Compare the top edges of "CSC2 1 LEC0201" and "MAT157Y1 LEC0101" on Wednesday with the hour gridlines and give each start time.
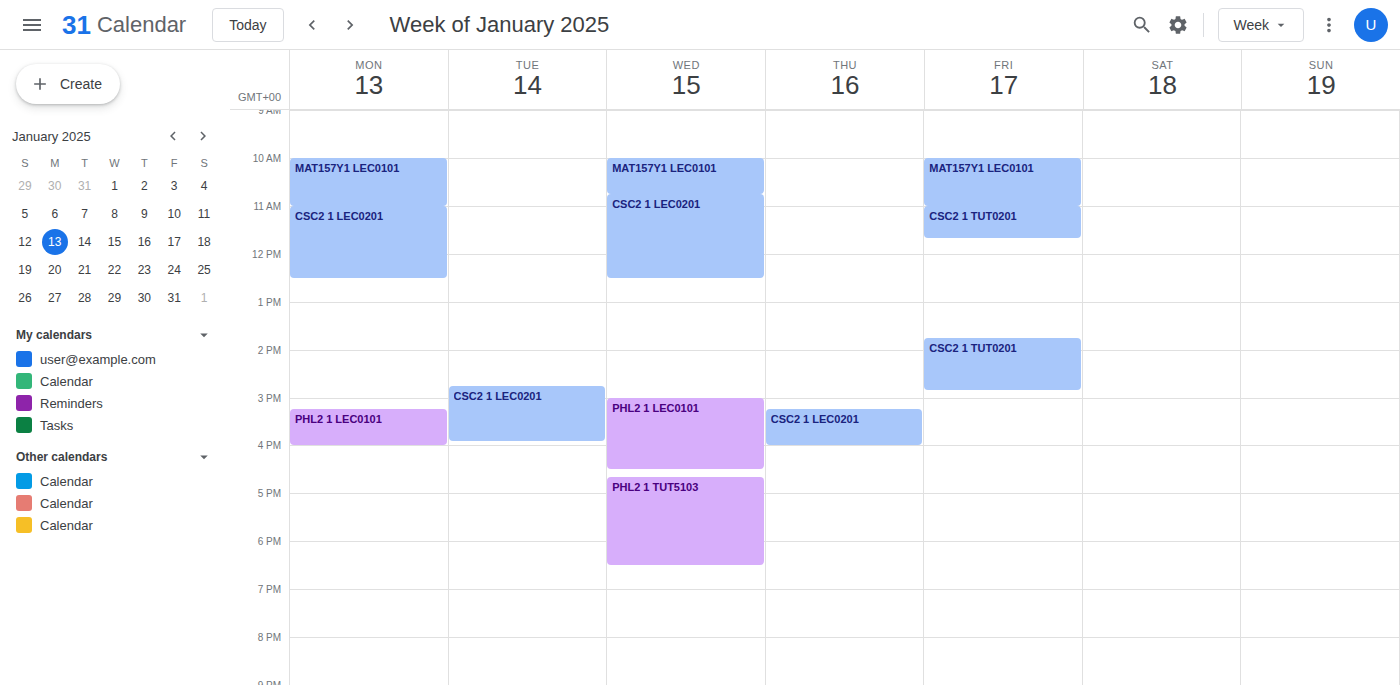
"CSC2 1 LEC0201": 10:45, neither: three quarters of the way from the 10:00 line to the 11:00 line. "MAT157Y1 LEC0101": 10:00, exactly on the 10:00 line.